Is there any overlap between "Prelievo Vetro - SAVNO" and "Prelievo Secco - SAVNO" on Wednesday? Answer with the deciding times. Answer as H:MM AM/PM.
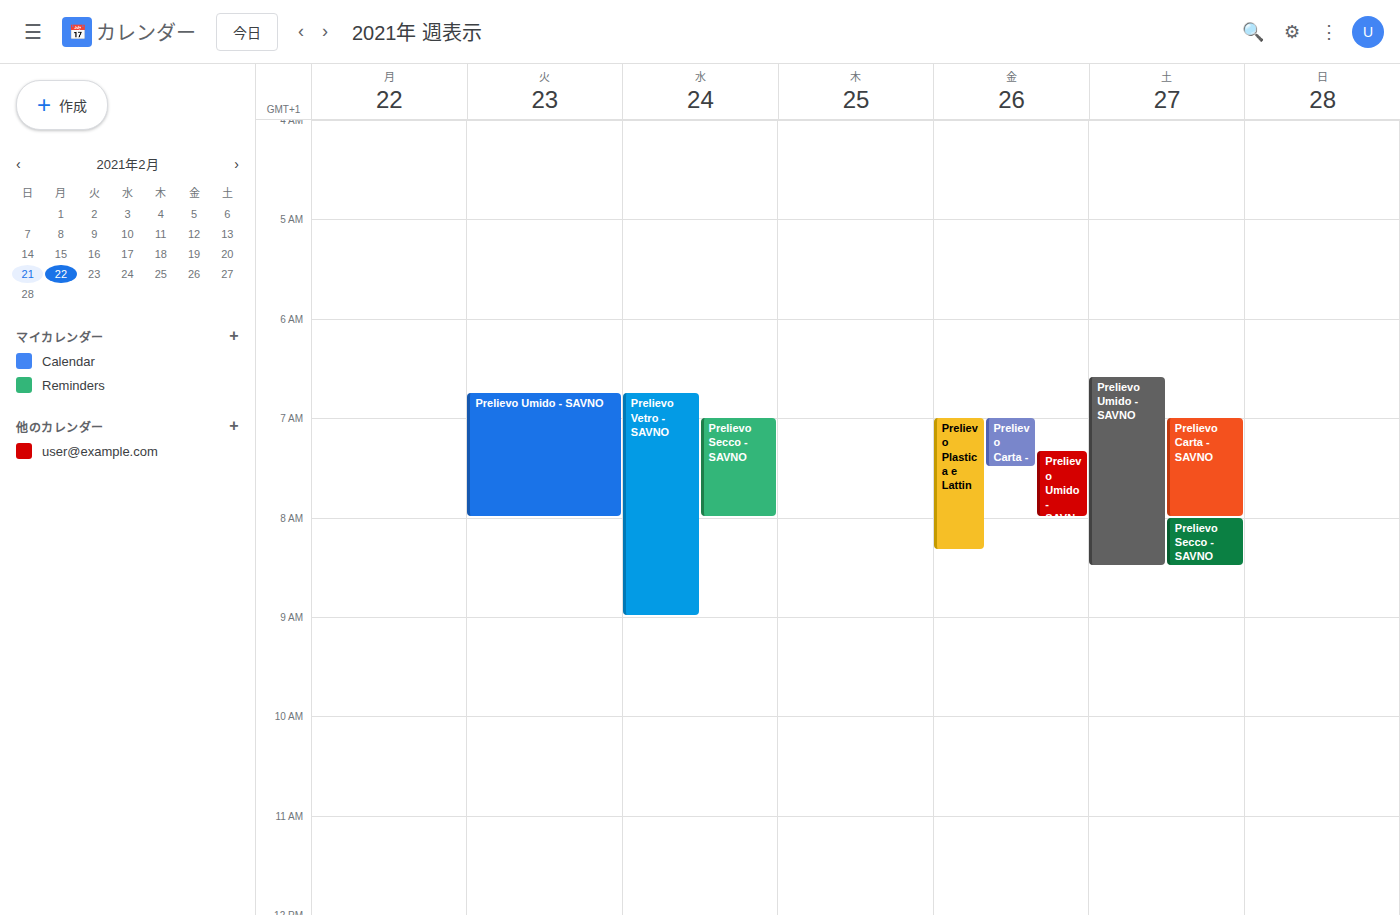
"Prelievo Secco - SAVNO" runs 7:00 AM to 8:00 AM, inside "Prelievo Vetro - SAVNO" -- they overlap.